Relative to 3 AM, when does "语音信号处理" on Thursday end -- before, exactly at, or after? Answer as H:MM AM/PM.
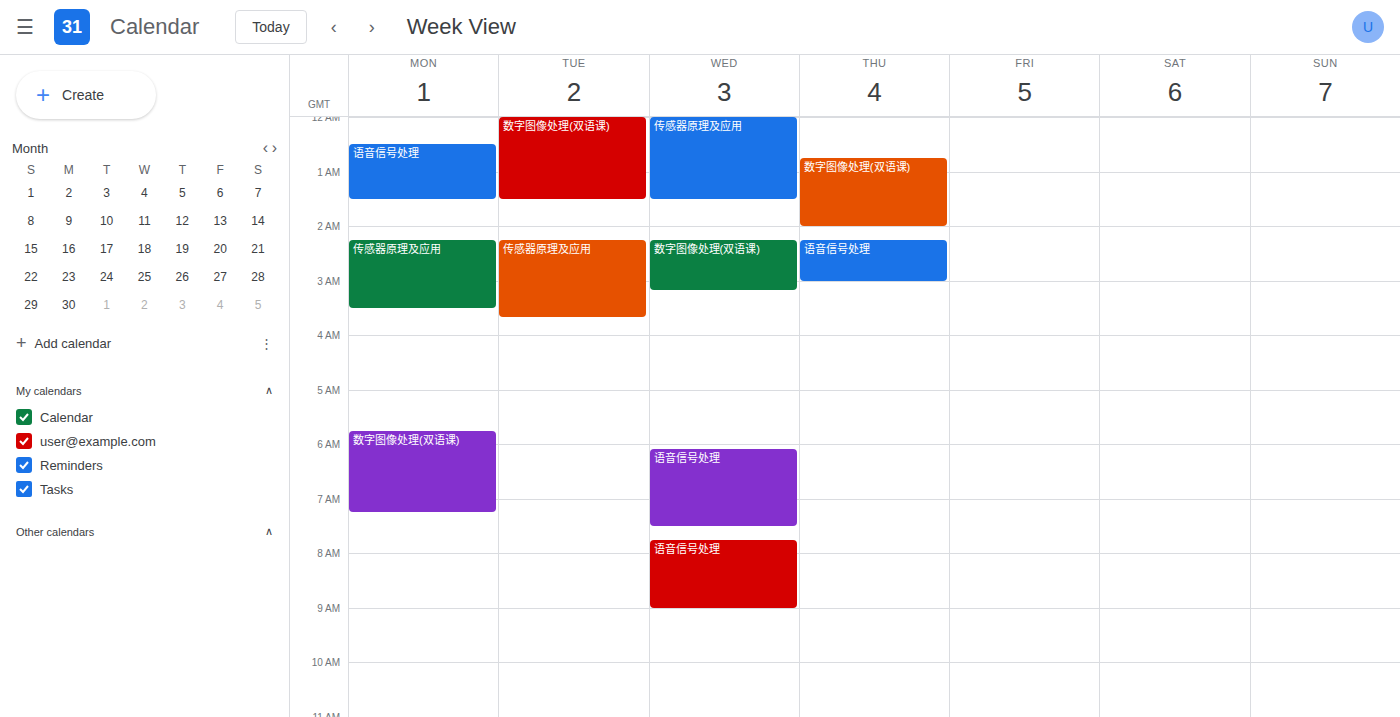
3:00 AM -- exactly at 3 AM, on the 3 AM line.